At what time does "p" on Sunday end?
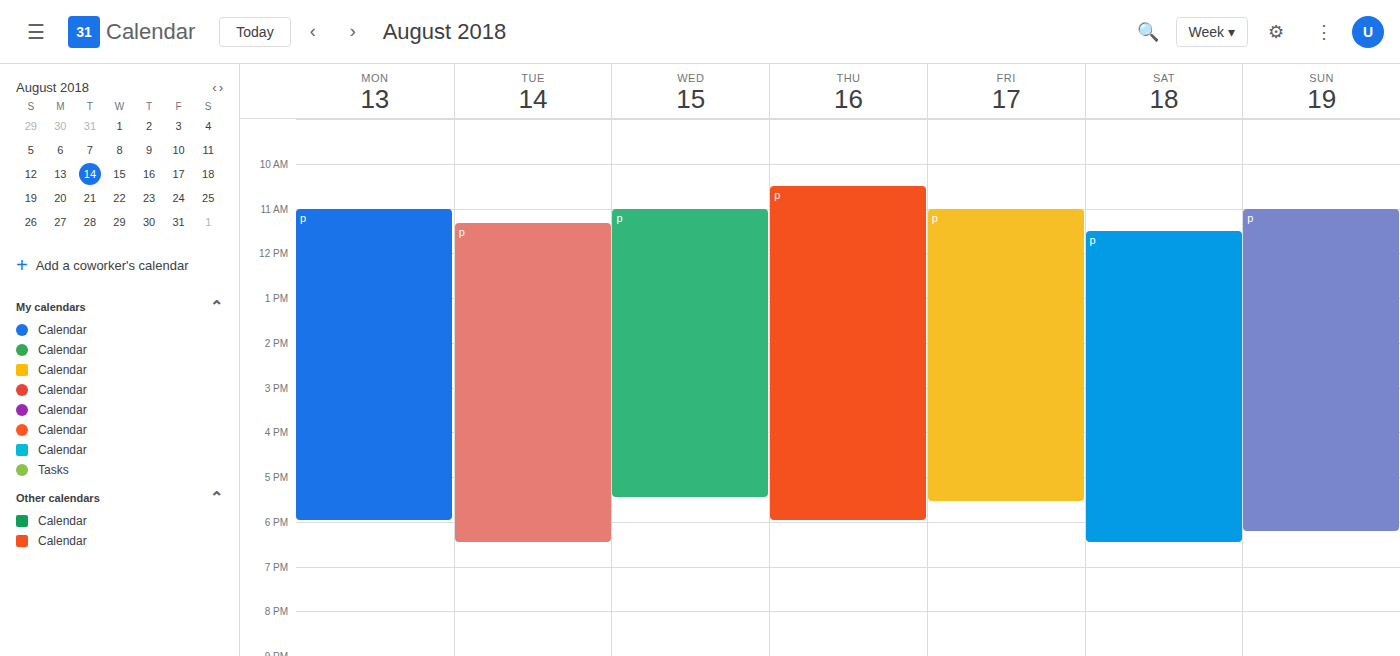
6:15 PM